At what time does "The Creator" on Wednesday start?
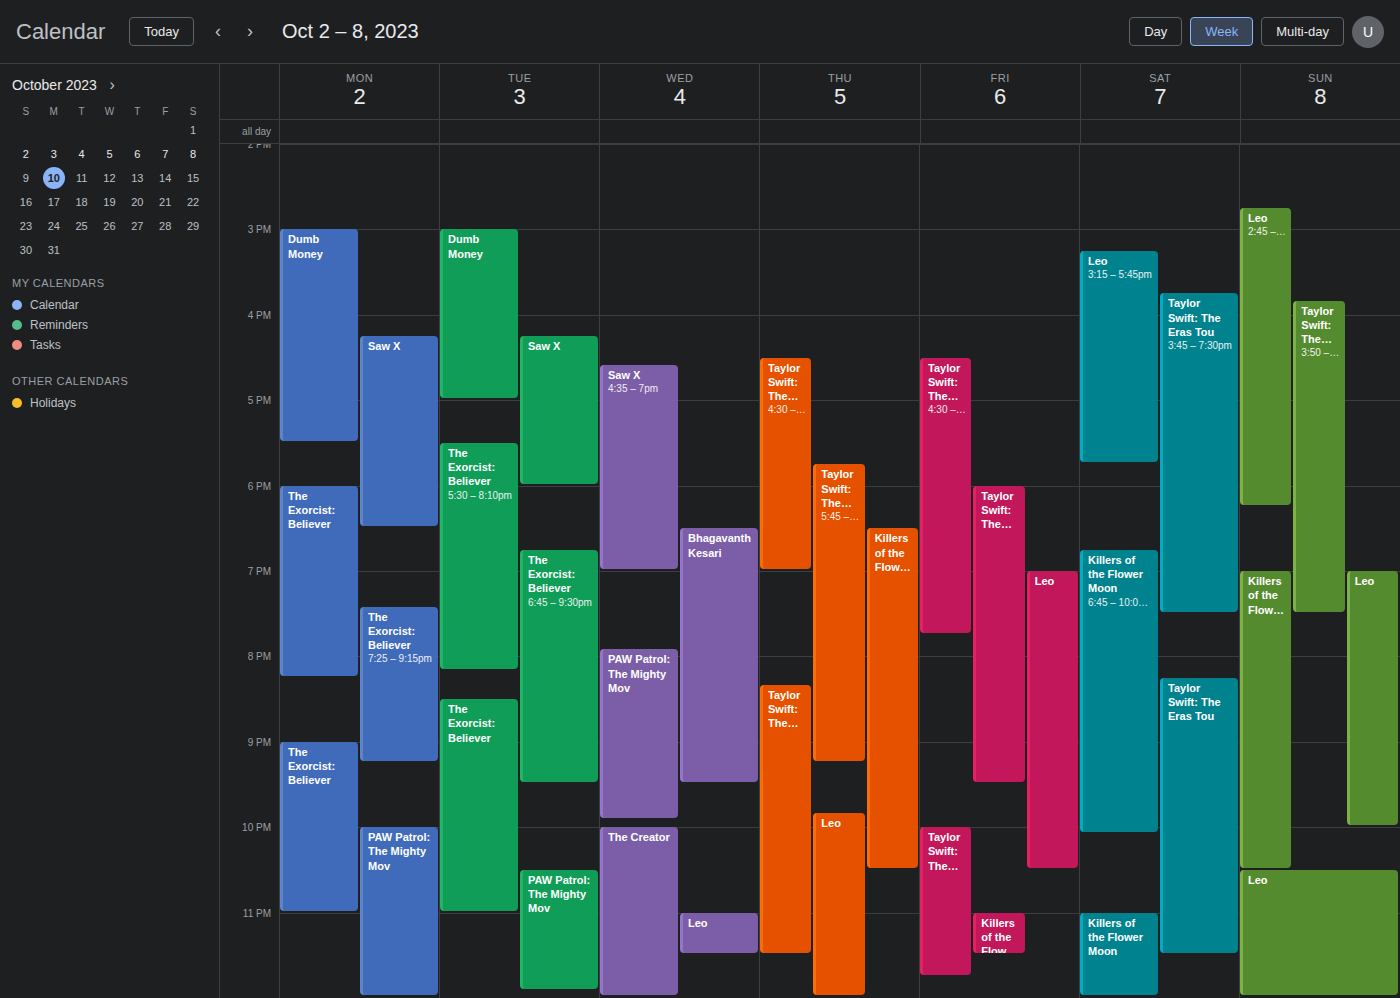
10:00 PM